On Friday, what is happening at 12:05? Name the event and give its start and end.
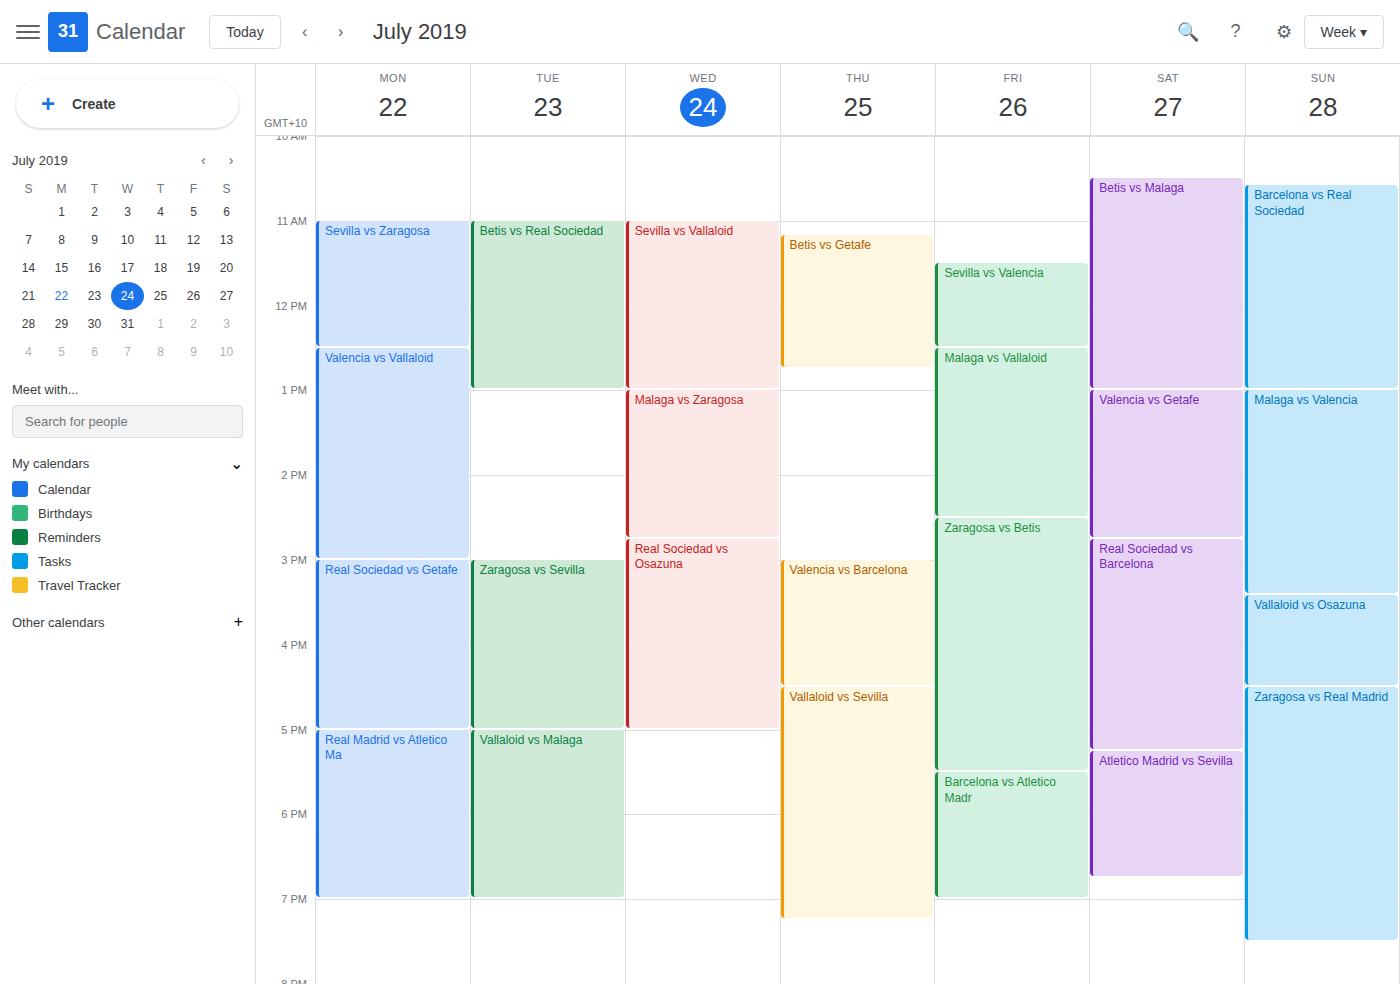
"Sevilla vs Valencia", 11:30 to 12:30